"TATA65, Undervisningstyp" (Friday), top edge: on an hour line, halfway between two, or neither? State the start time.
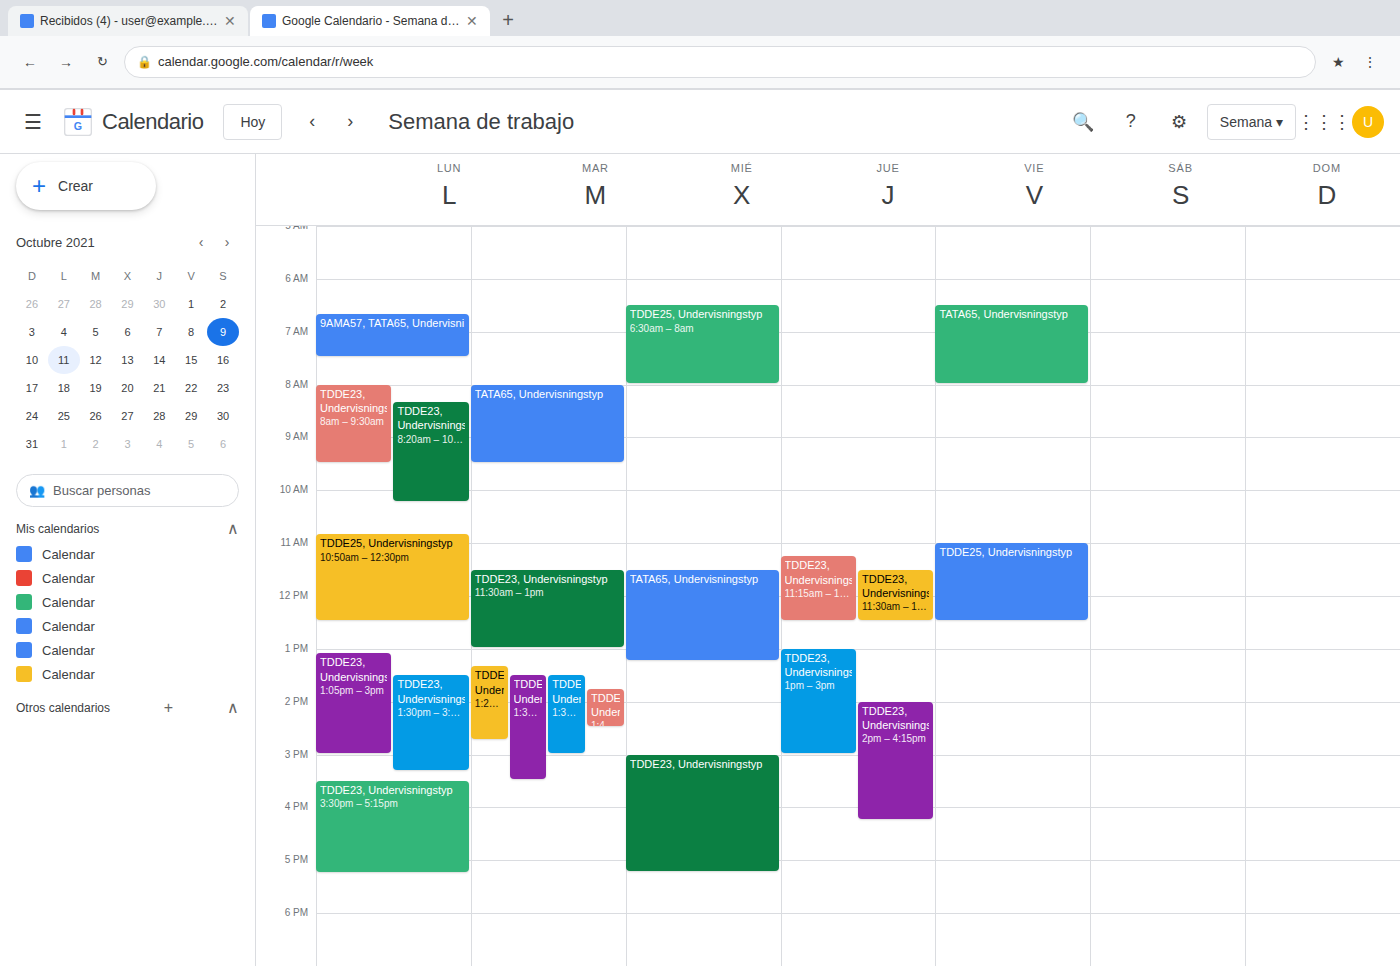
6:30 AM -- halfway between the 6 AM and 7 AM lines.